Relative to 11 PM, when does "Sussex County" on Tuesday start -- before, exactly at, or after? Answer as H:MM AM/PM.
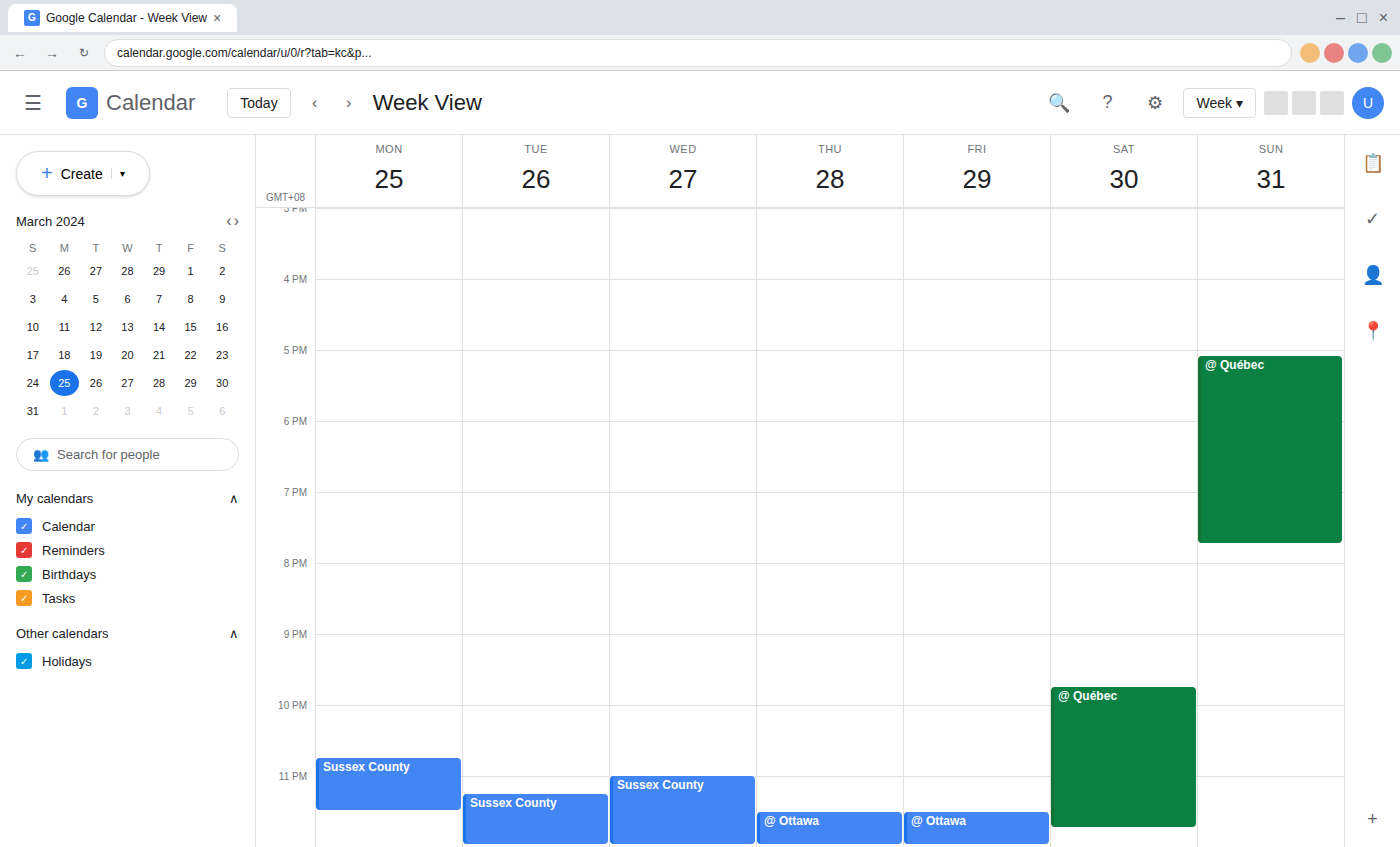
11:15 PM -- after 11 PM, 15 minutes below the 11 PM line.